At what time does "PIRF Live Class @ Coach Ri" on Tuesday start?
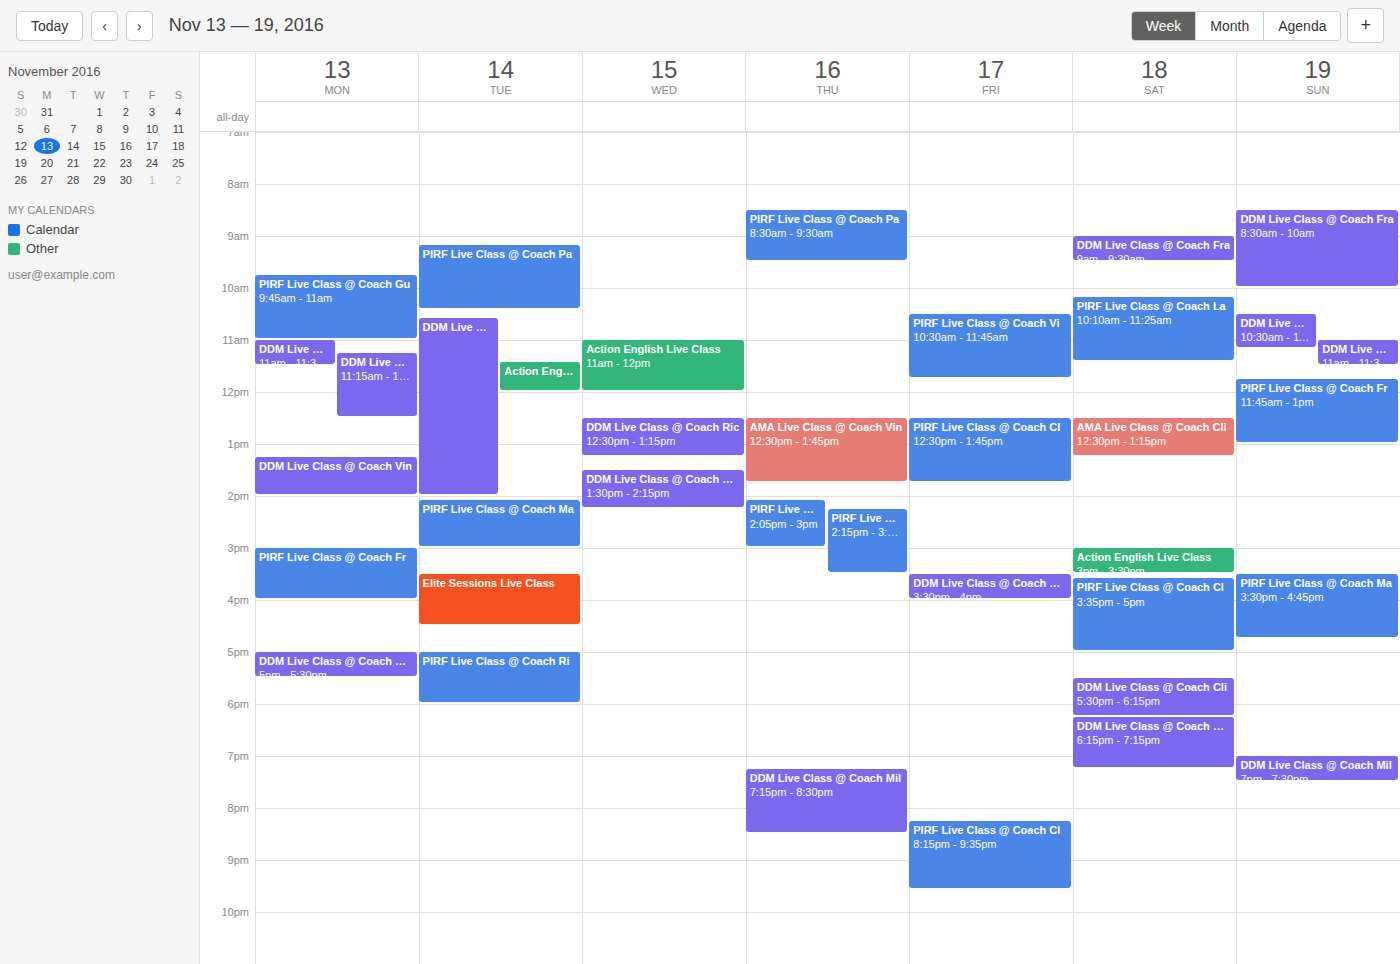
5:00 PM